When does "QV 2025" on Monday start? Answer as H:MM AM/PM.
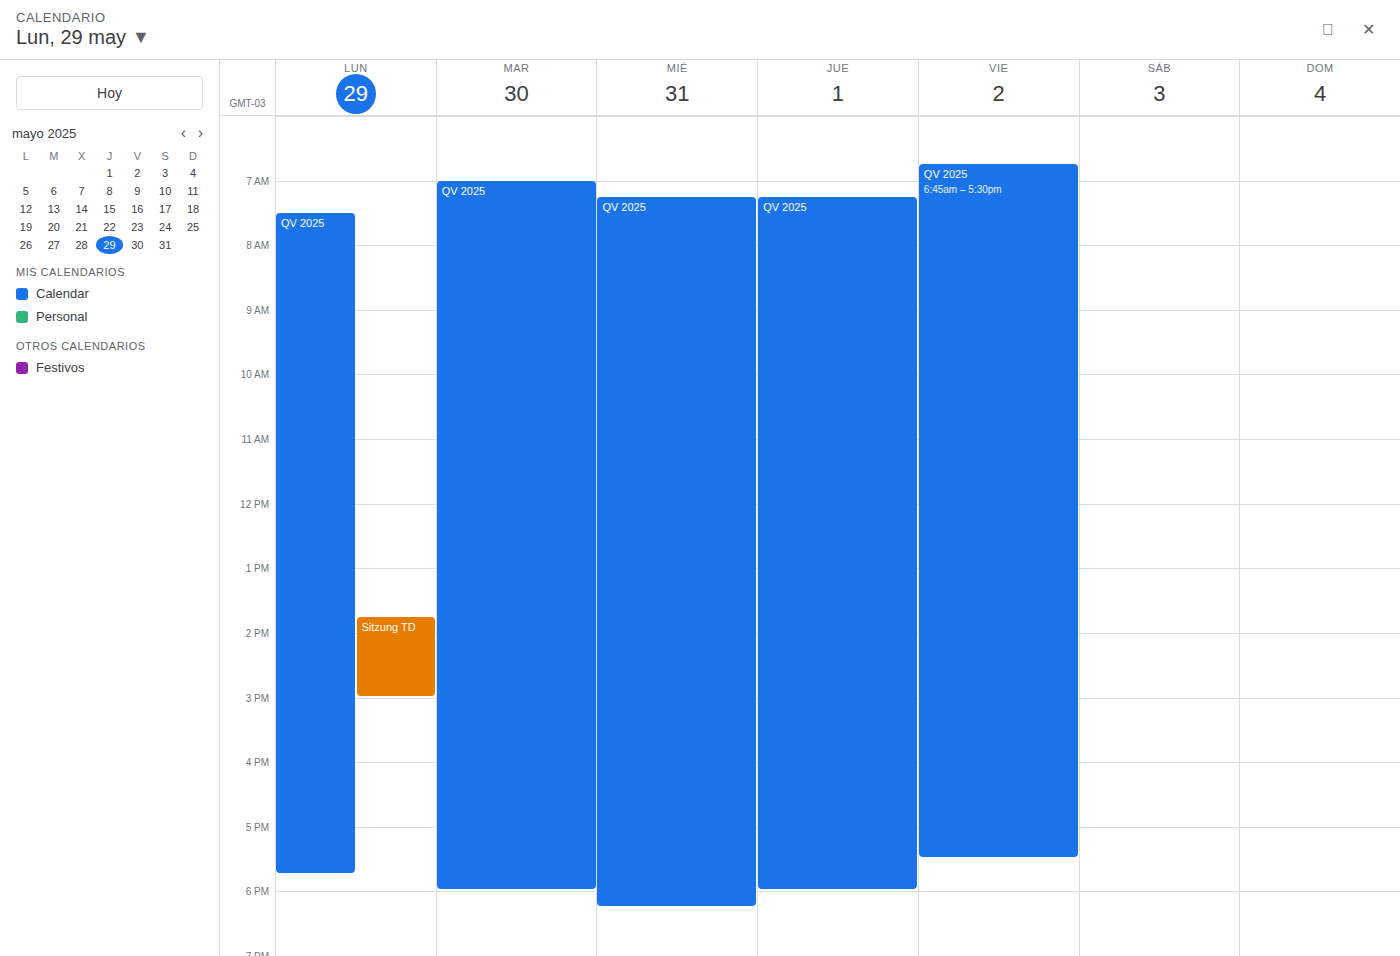
7:30 AM